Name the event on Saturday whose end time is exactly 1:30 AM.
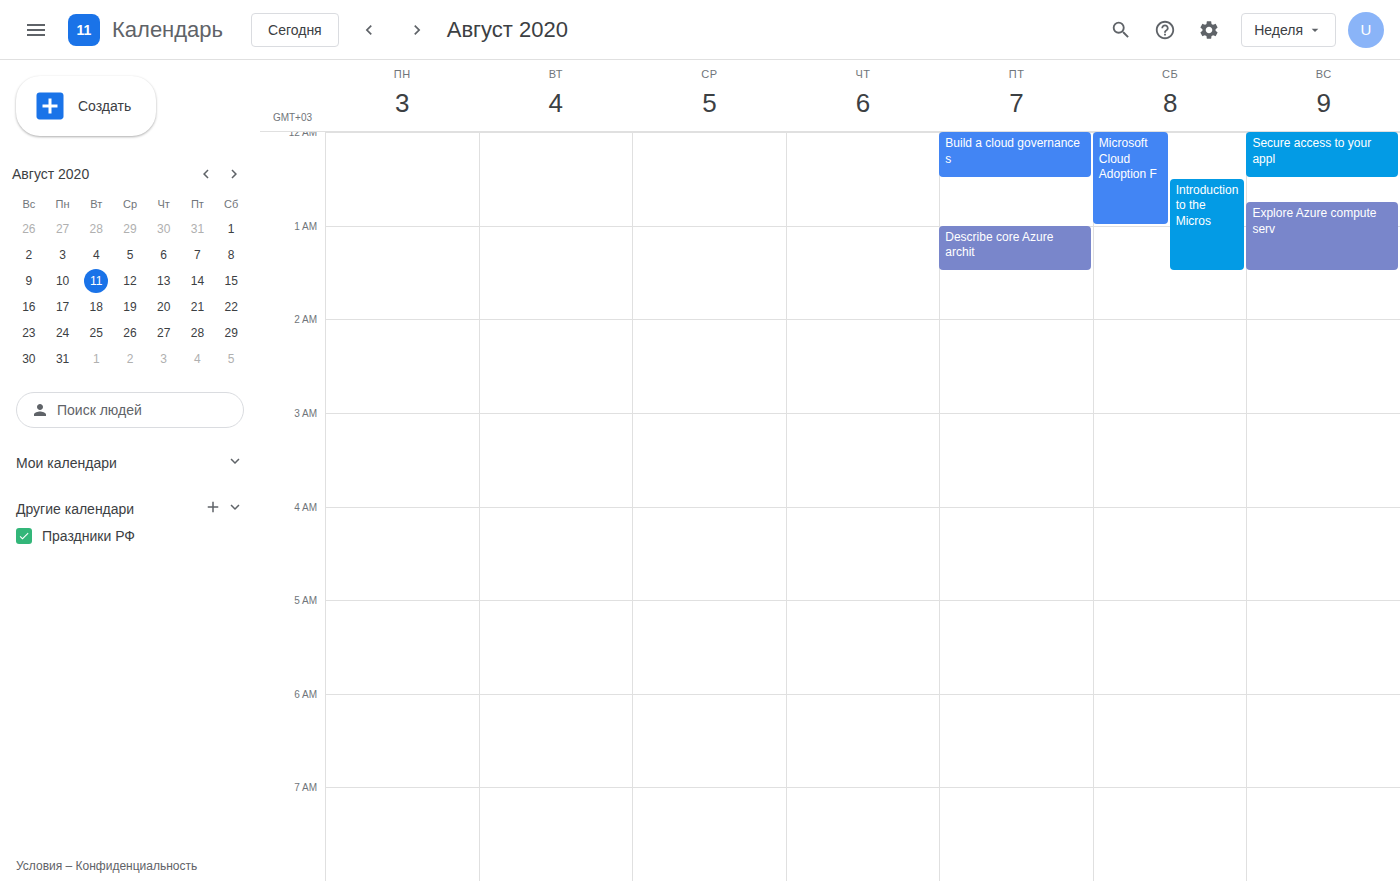
"Introduction to the Micros"